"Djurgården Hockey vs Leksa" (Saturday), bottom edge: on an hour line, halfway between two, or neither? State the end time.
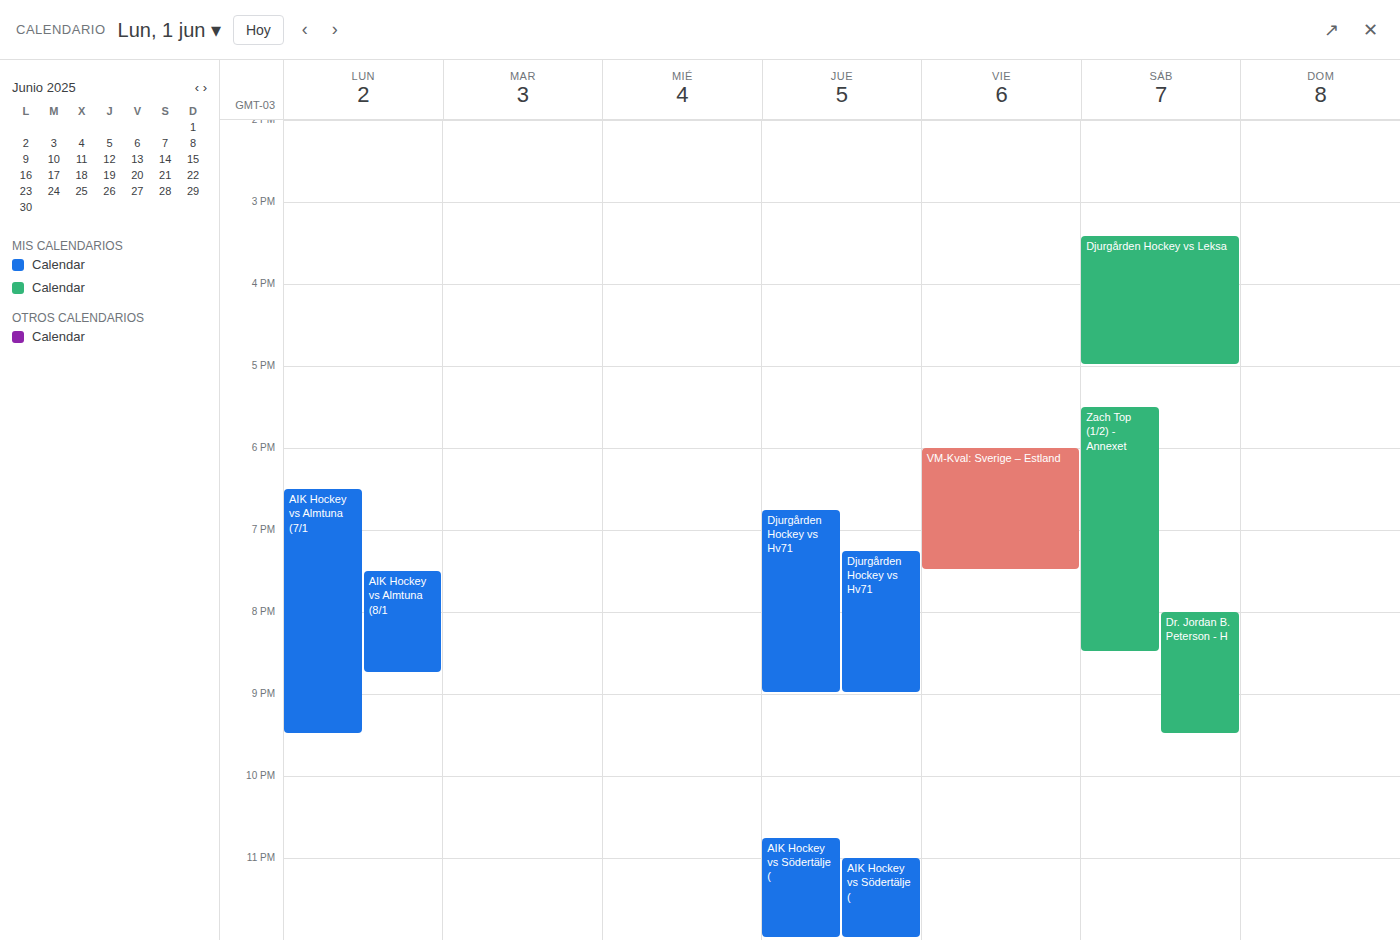
5:00 PM -- exactly on the 5 PM line.